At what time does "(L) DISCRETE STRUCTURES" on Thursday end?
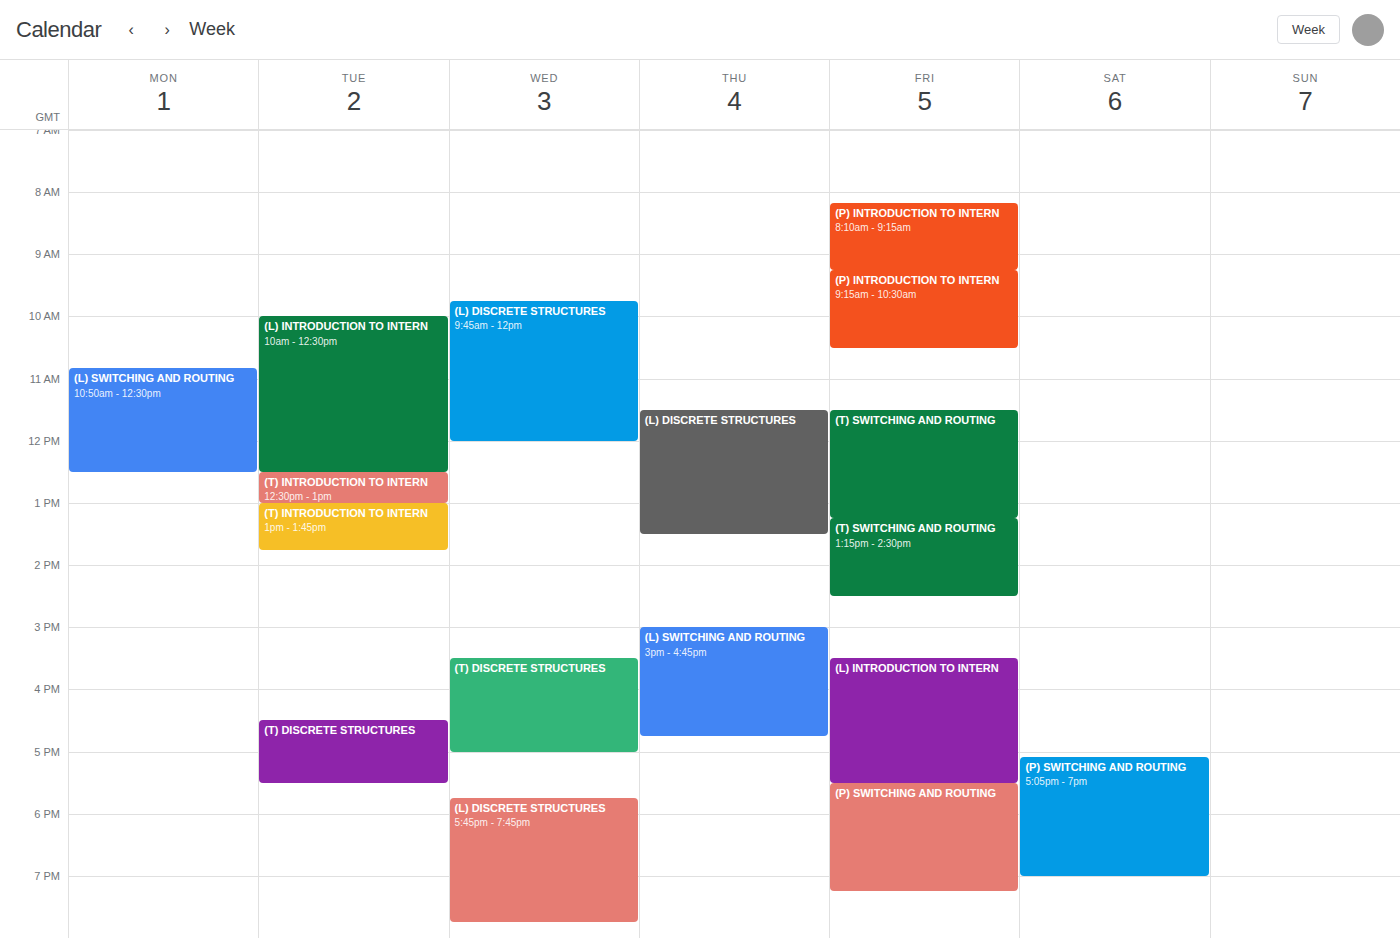
1:30 PM